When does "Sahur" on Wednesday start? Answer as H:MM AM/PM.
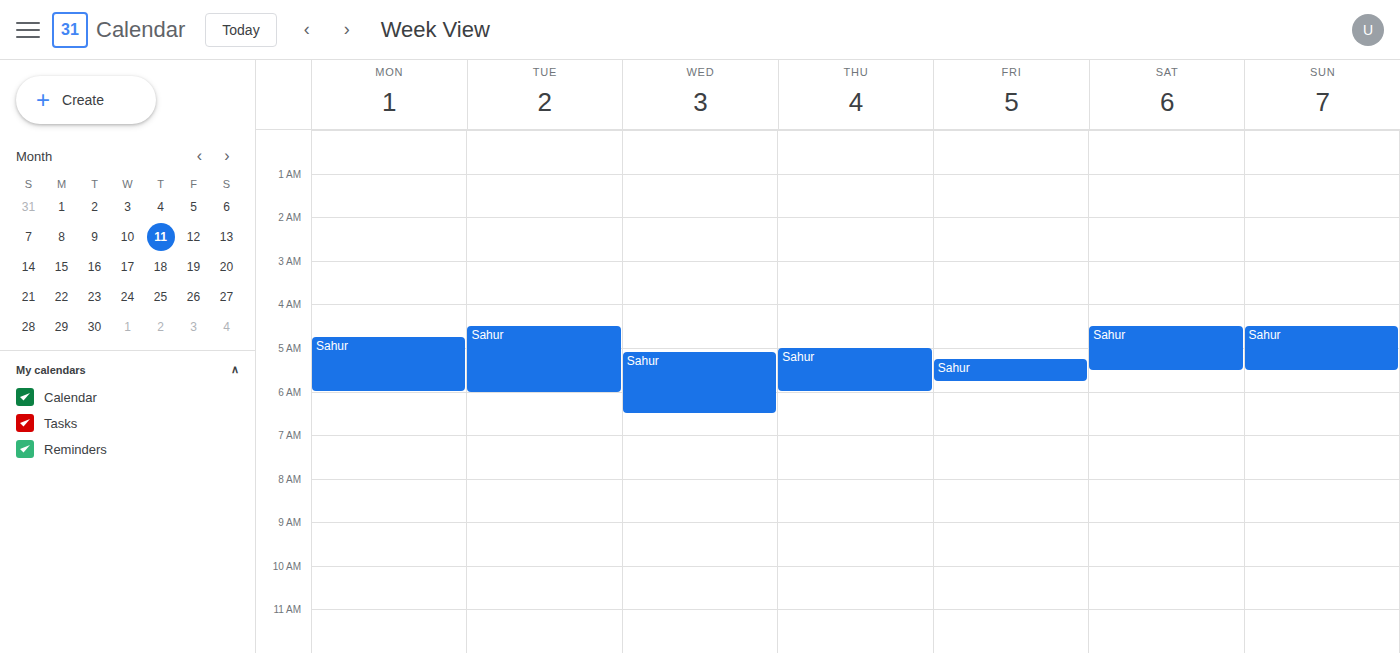
5:05 AM